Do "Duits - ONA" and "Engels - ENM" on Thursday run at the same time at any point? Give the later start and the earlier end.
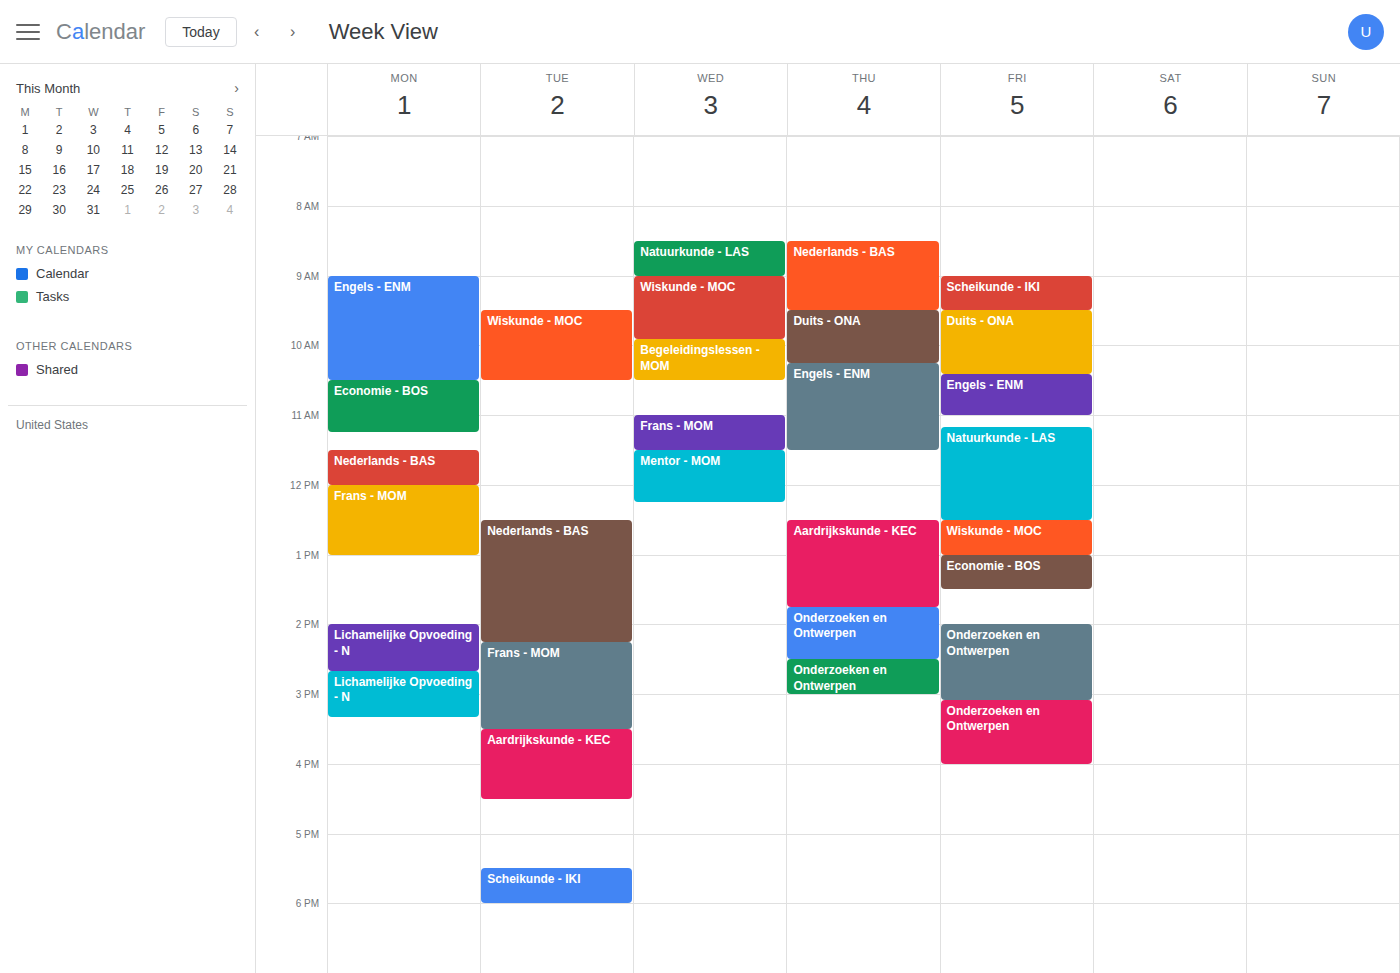
"Duits - ONA" ends at 10:15 AM, exactly when "Engels - ENM" starts -- they touch but do not overlap.